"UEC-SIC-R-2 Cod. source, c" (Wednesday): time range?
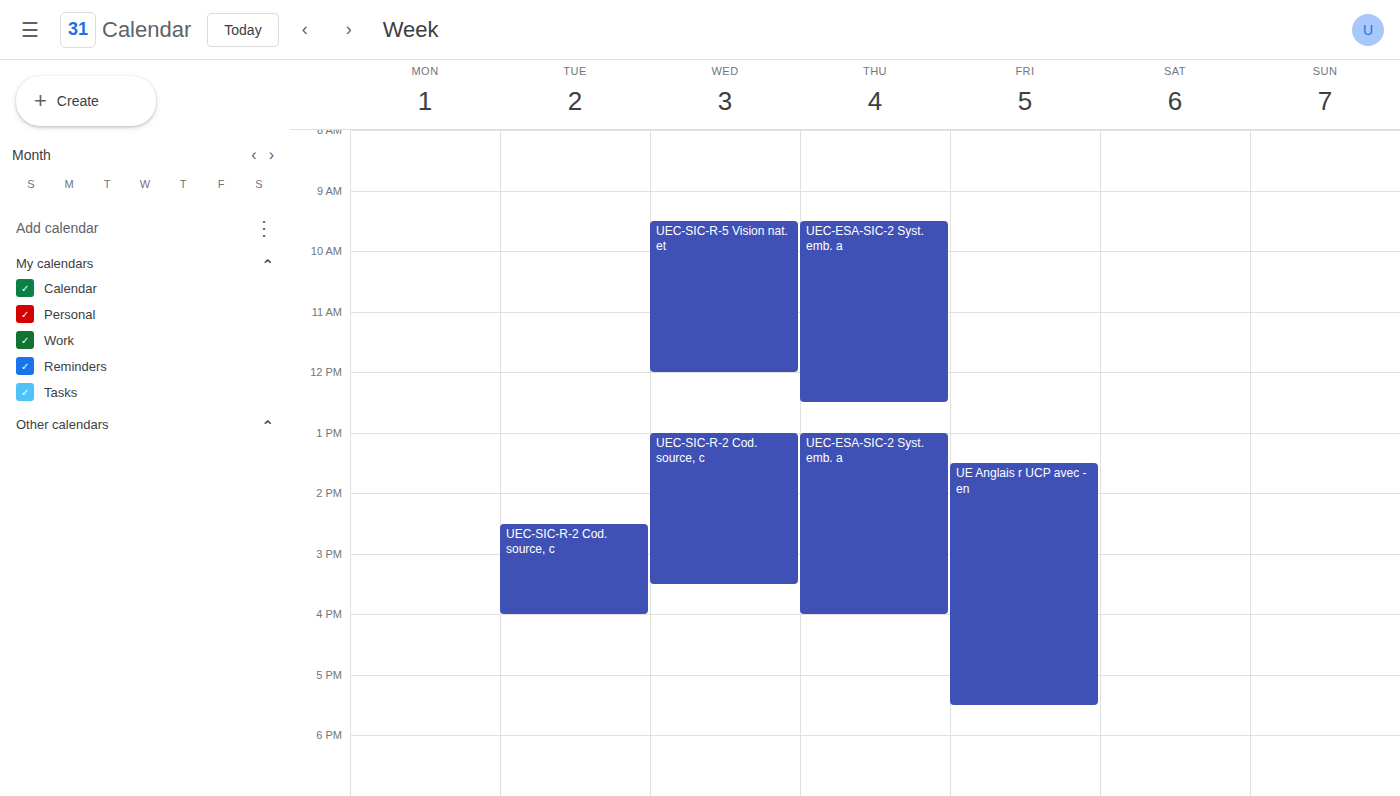
1:00 PM to 3:30 PM